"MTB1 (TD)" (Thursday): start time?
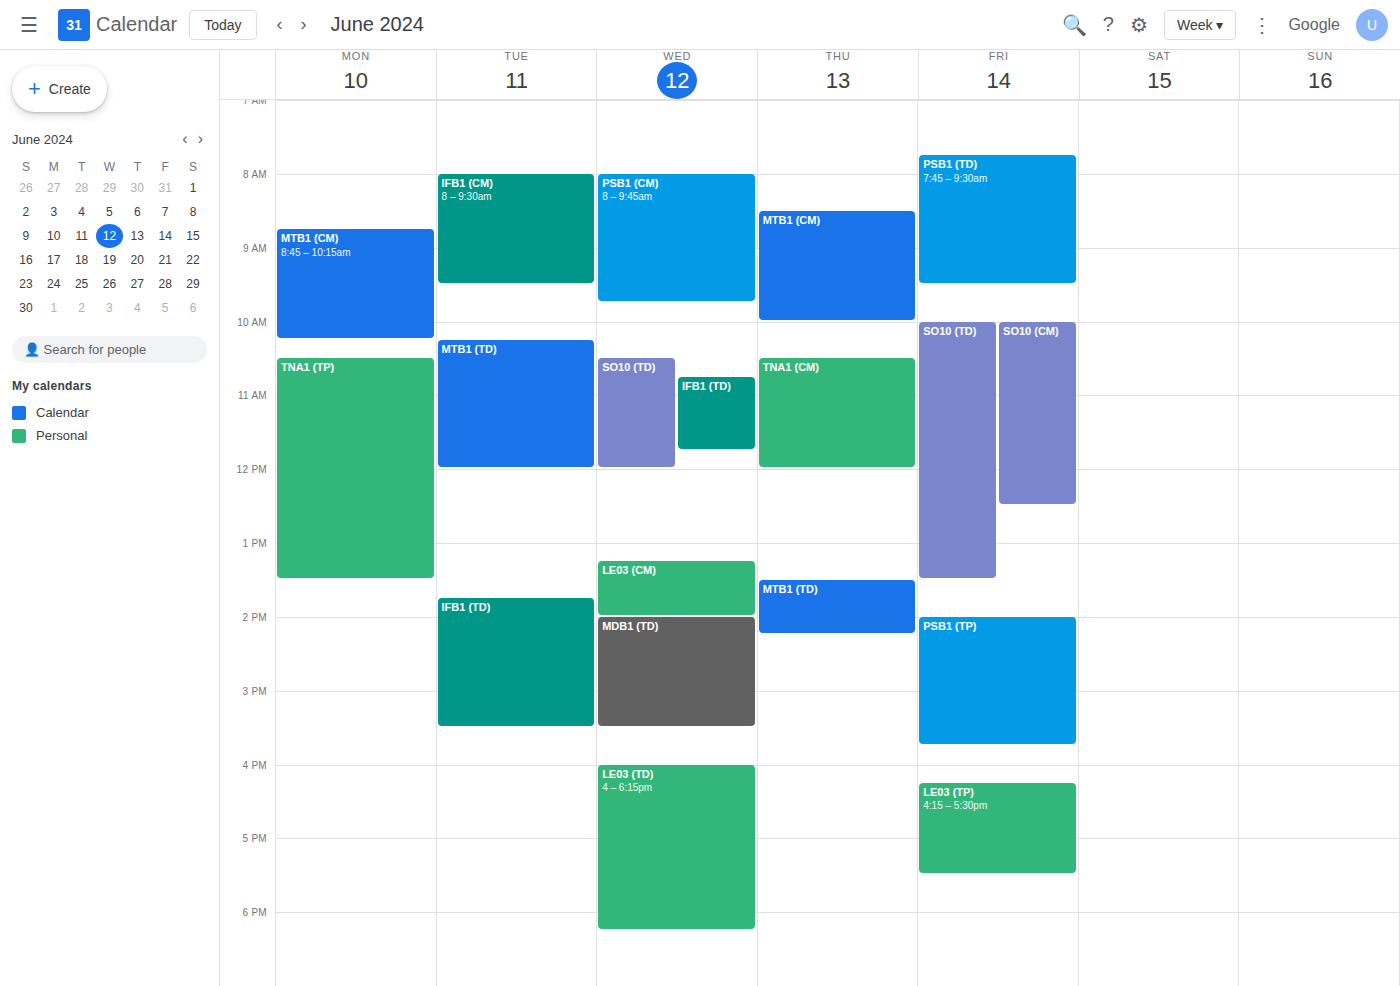
1:30 PM